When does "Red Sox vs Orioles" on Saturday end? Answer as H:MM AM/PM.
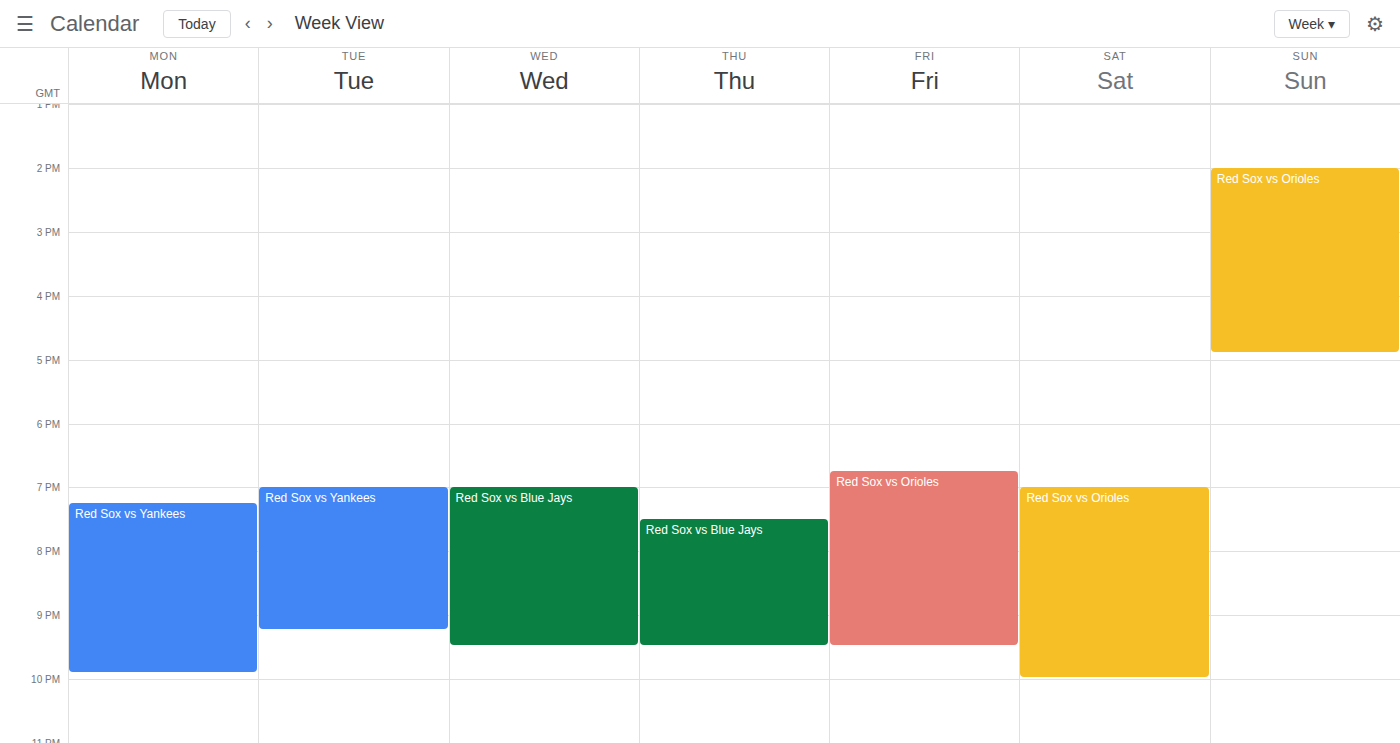
10:00 PM